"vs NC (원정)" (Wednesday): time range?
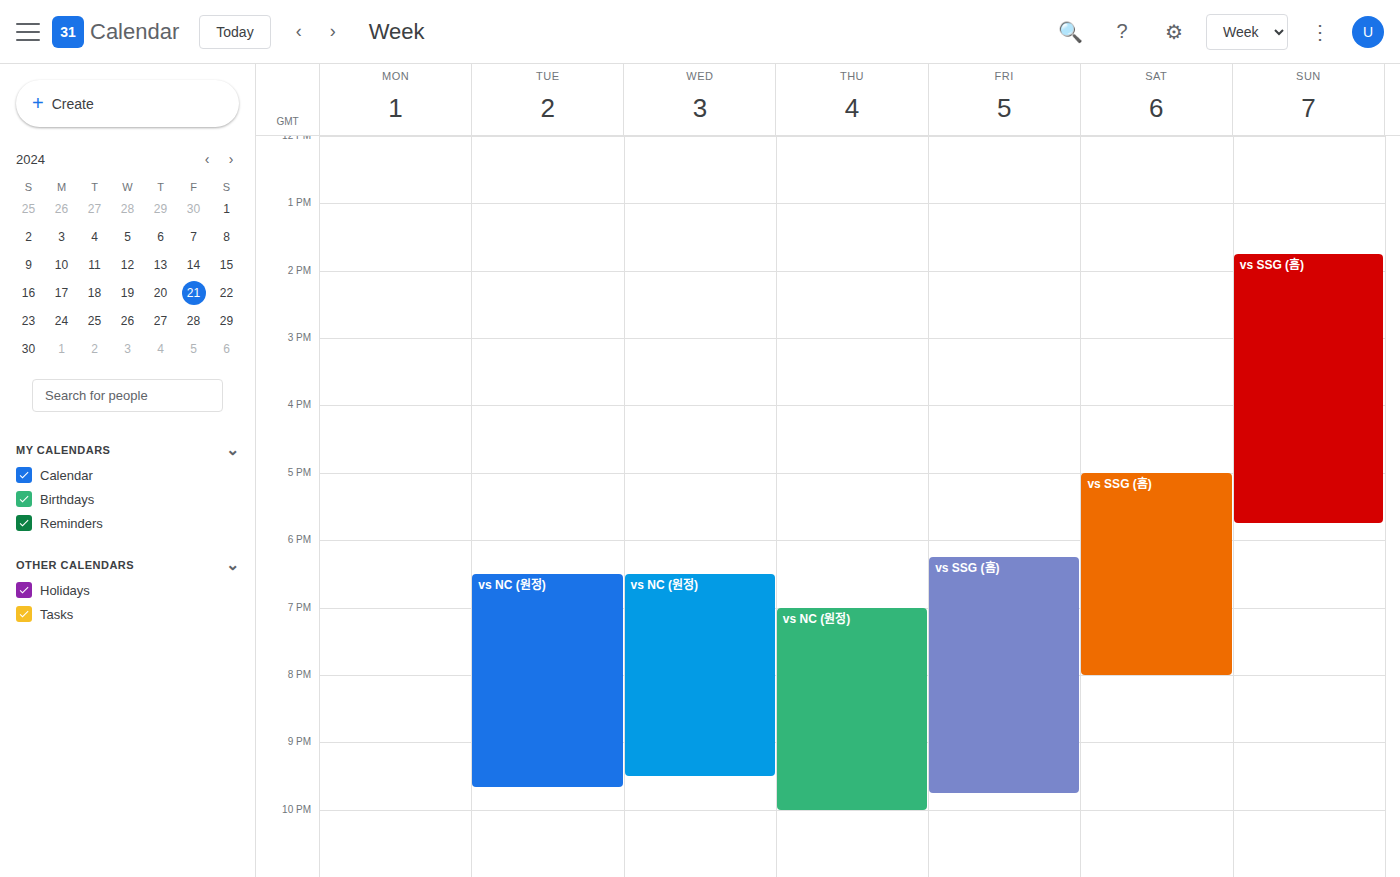
6:30 PM to 9:30 PM